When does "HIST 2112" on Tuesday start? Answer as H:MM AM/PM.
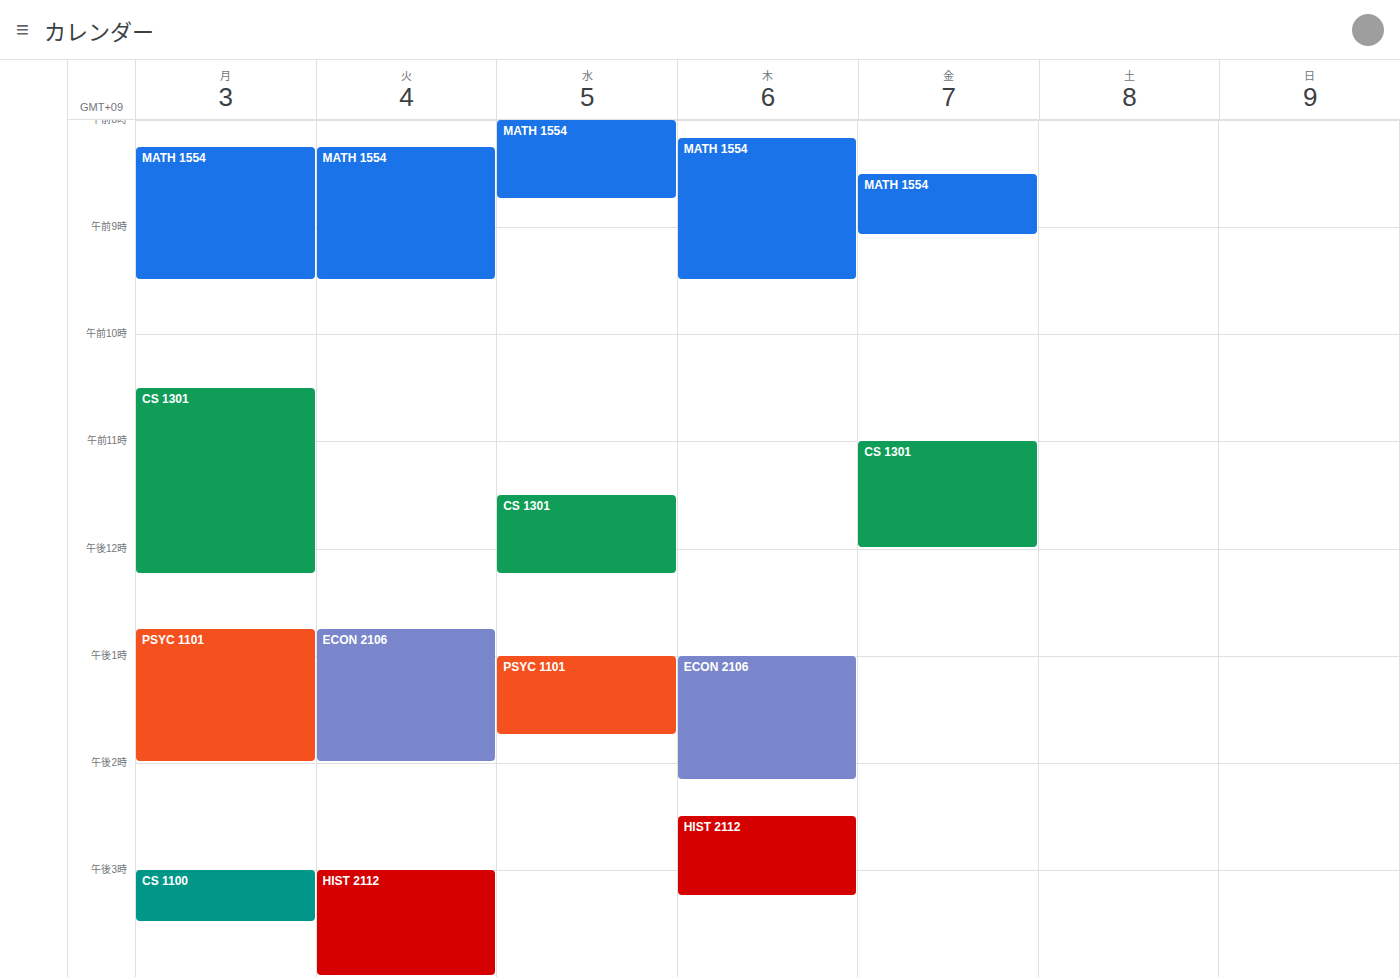
3:00 PM